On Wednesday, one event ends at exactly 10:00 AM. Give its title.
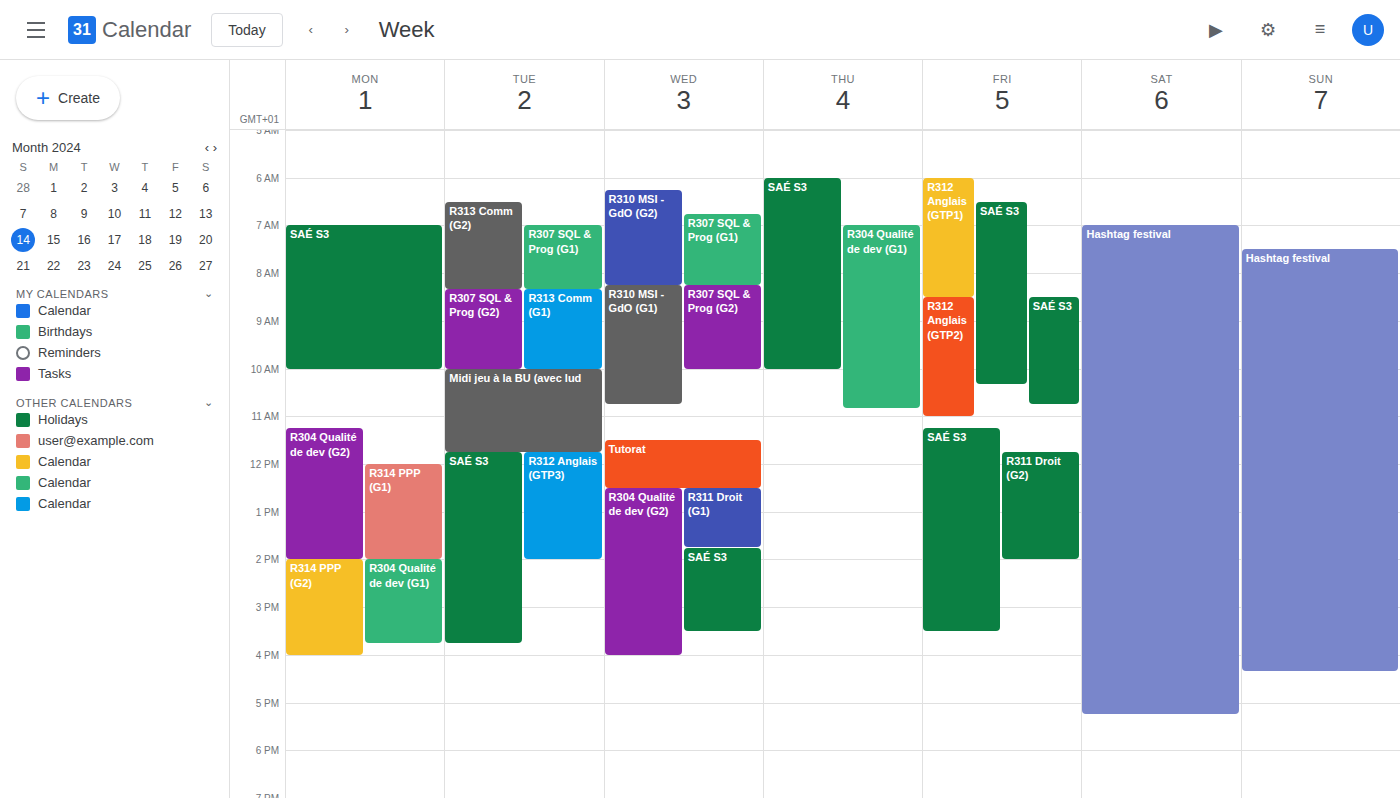
"R307 SQL & Prog (G2)"